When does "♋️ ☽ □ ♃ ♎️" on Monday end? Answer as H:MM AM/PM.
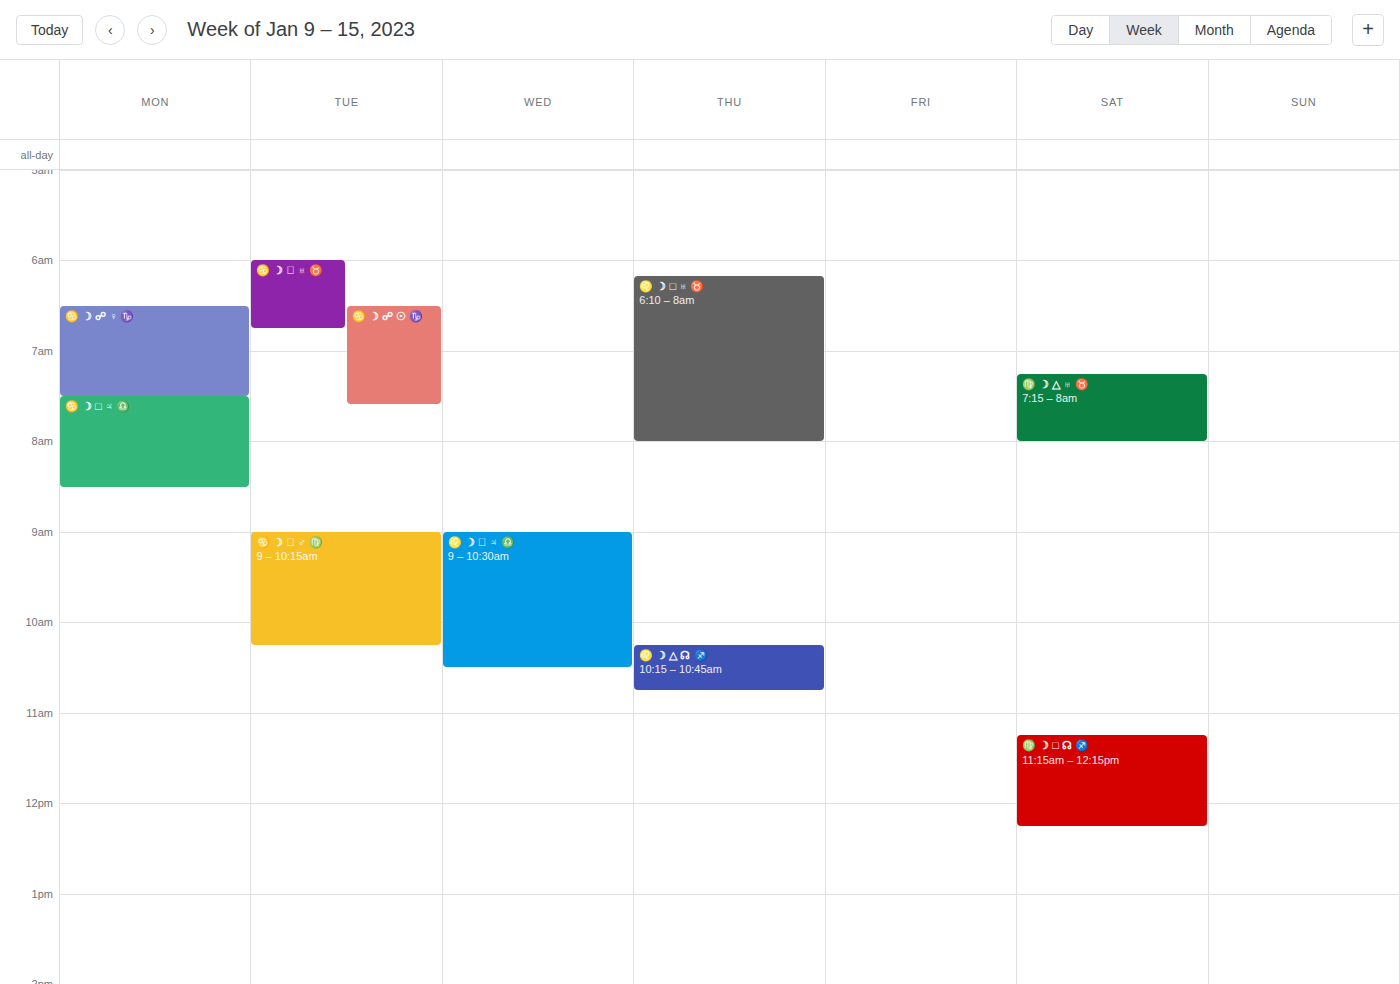
8:30 AM